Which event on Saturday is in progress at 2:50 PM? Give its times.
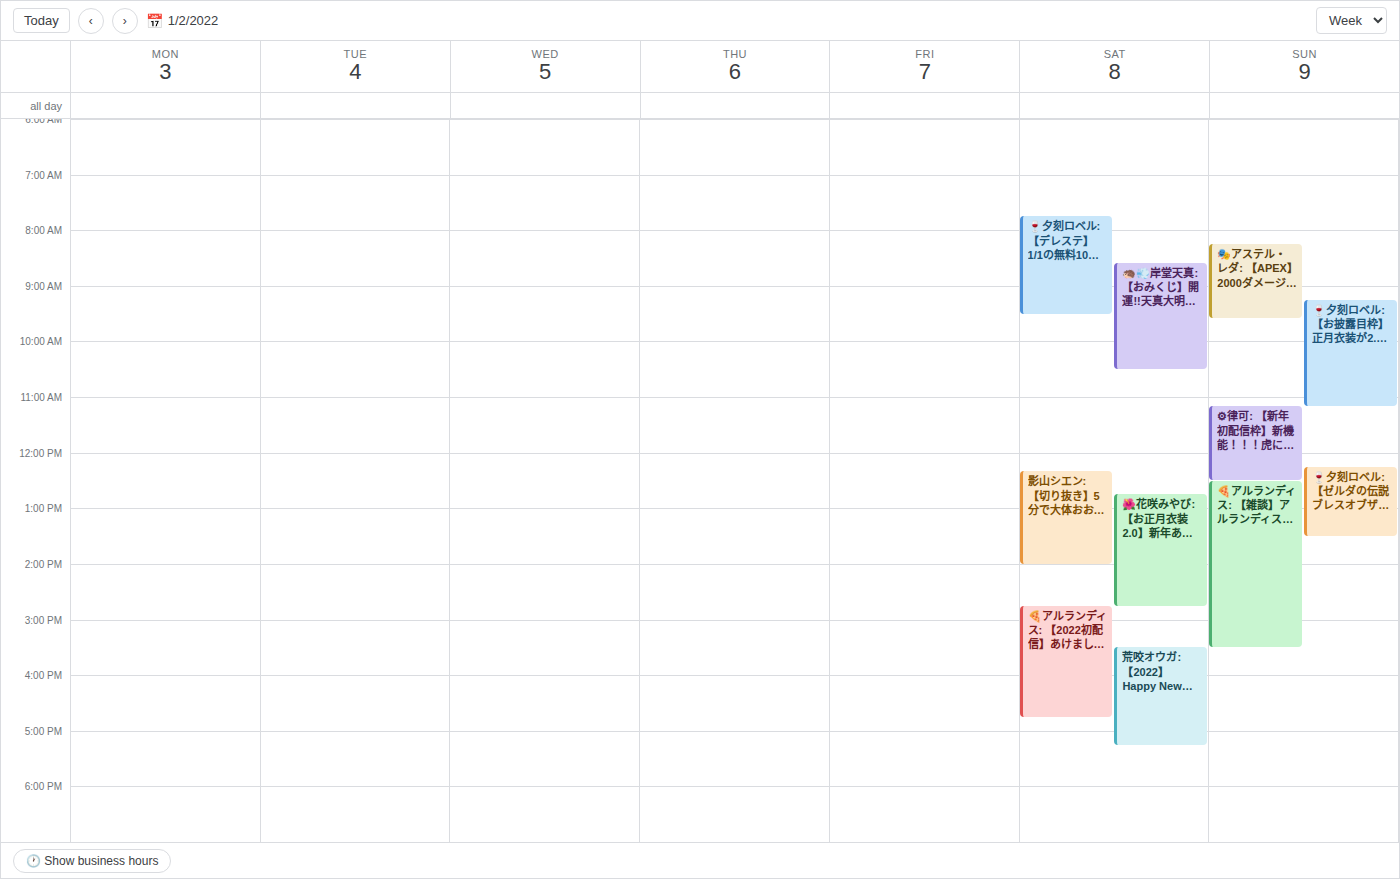
"🍕アルランディス: 【2022初配信】あけましておめ", 2:45 PM to 4:45 PM